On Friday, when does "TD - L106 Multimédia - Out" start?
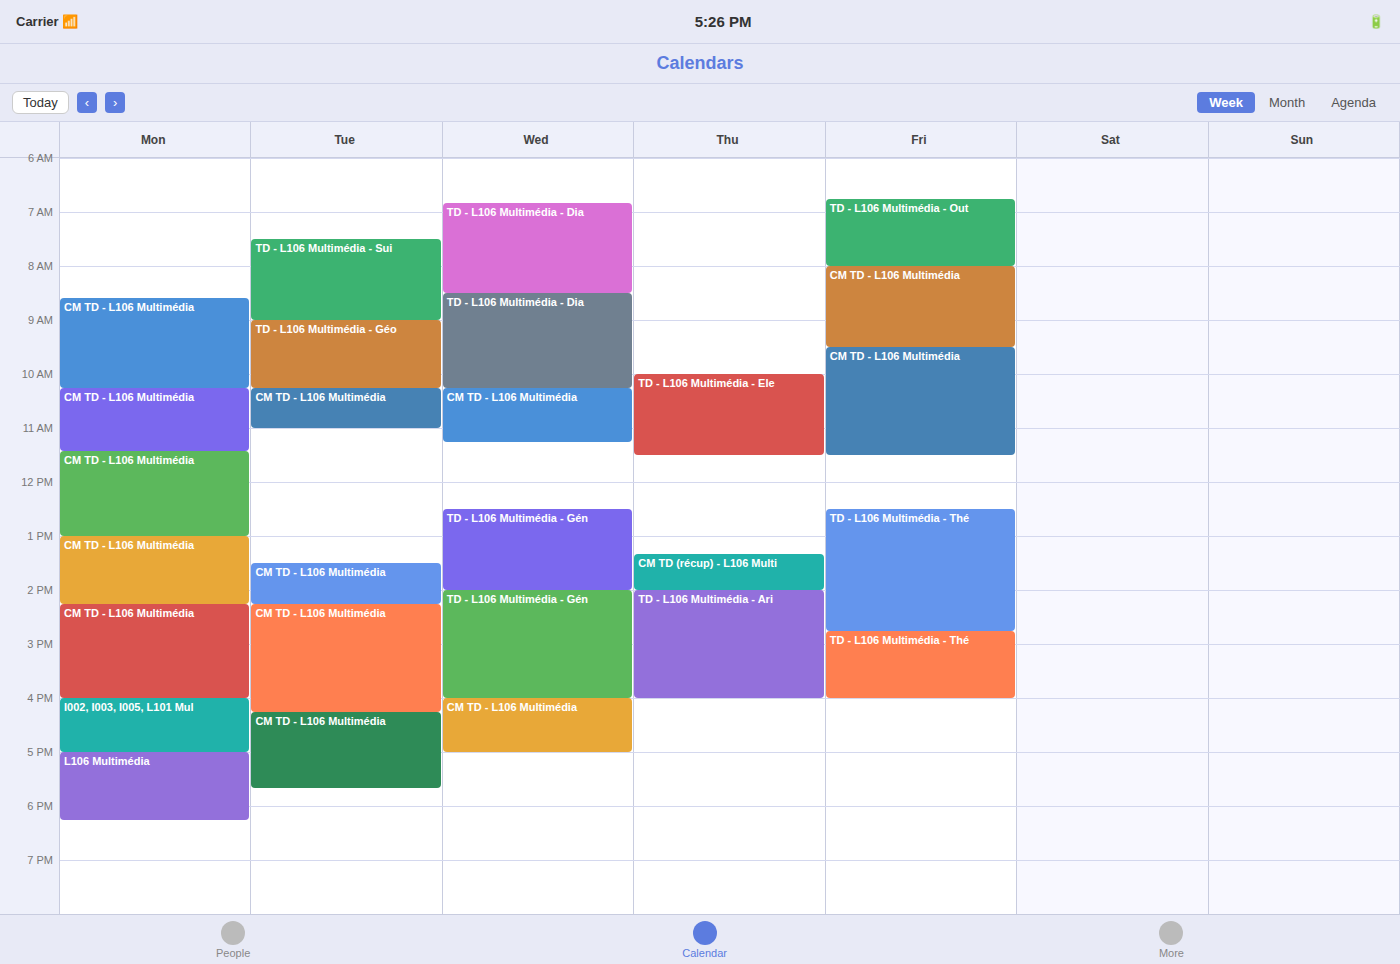
6:45 AM